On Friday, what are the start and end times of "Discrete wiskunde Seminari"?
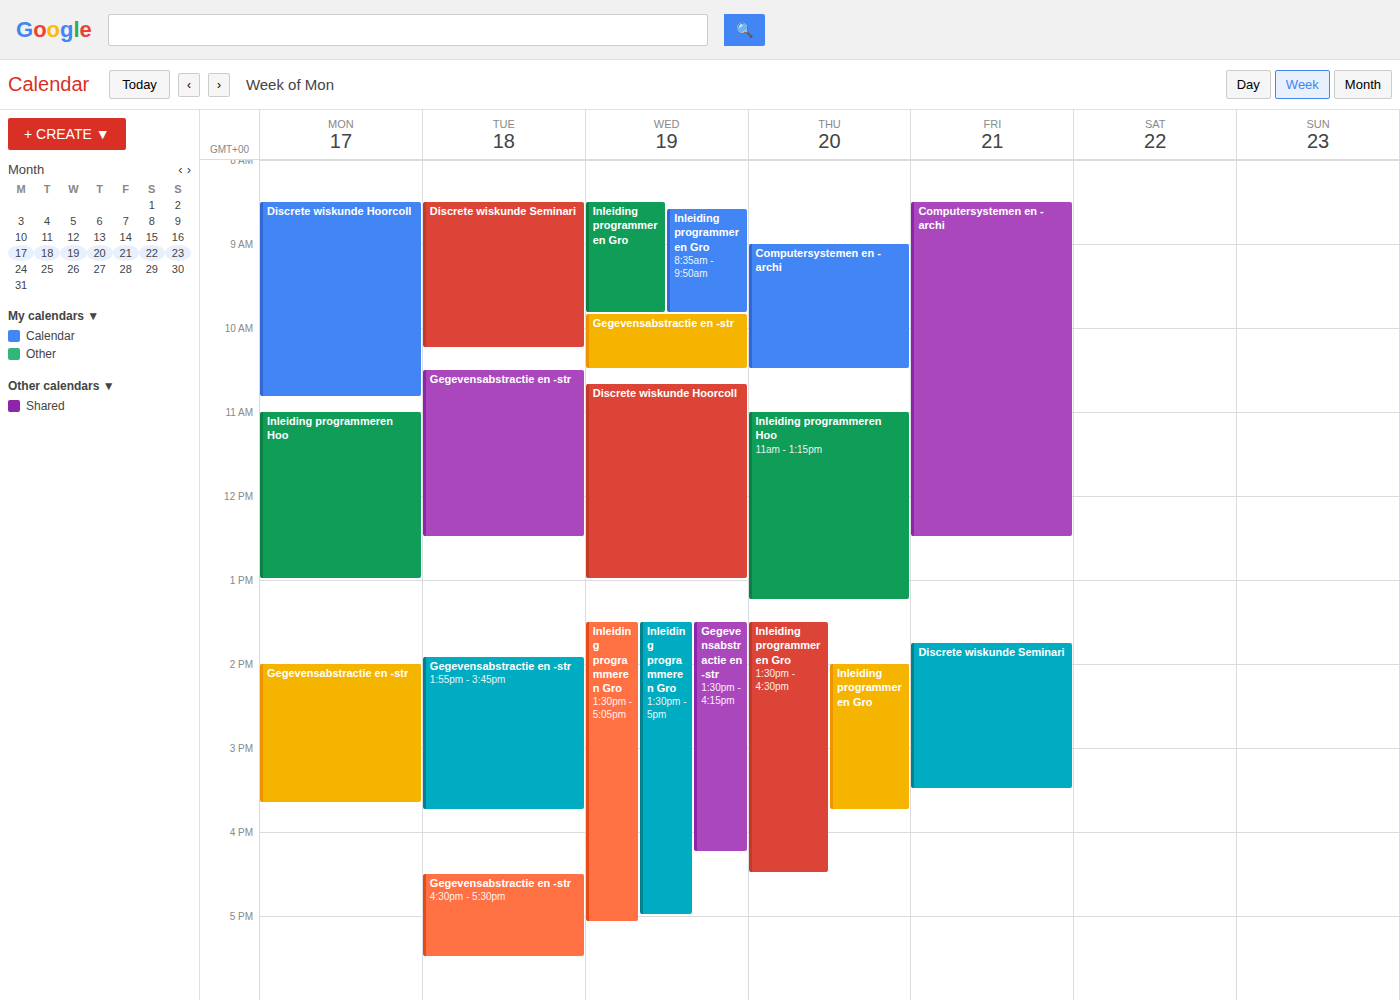
1:45 PM to 3:30 PM